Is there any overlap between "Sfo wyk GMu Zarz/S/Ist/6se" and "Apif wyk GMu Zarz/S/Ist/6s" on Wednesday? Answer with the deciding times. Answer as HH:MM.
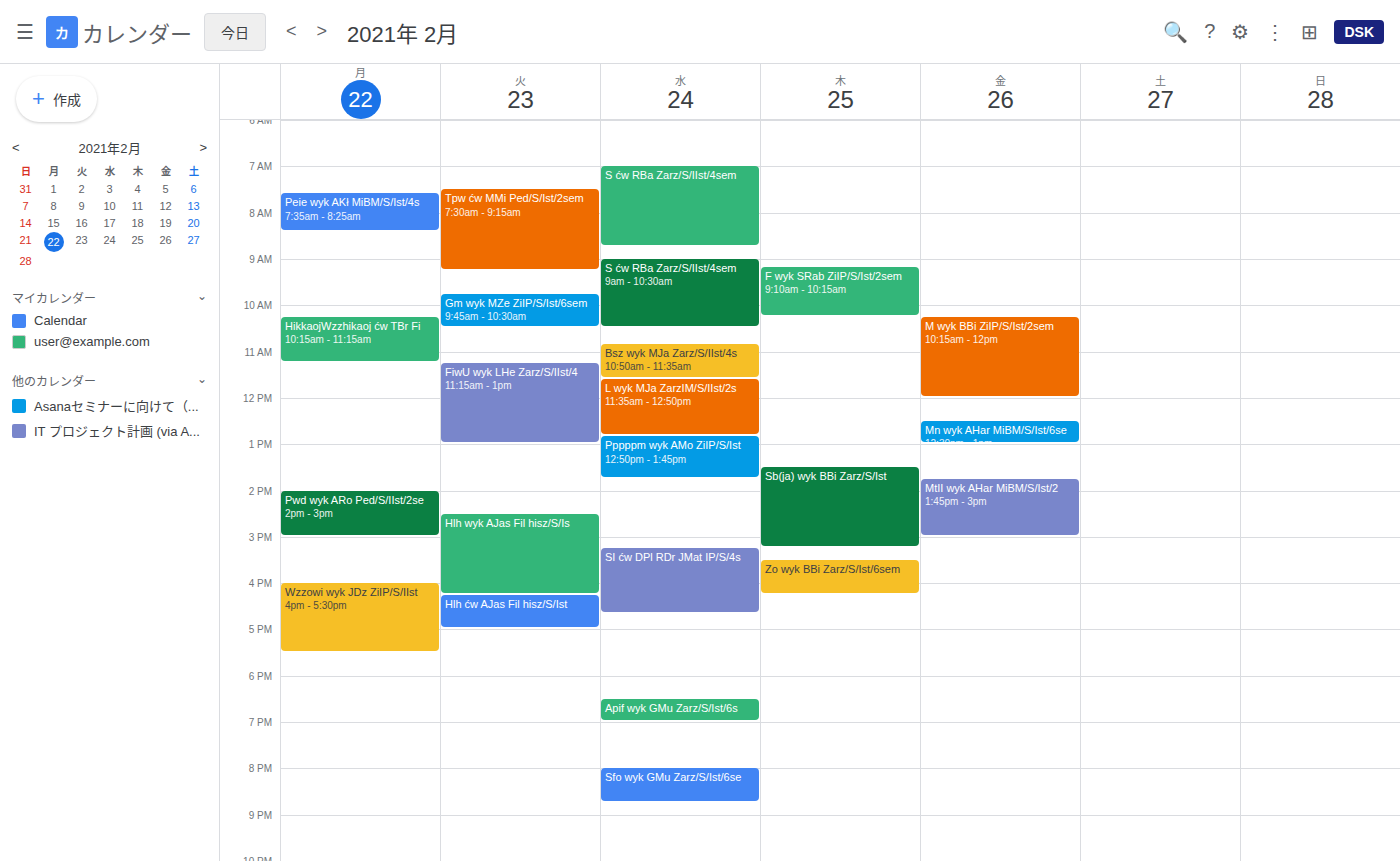
"Apif wyk GMu Zarz/S/Ist/6s" ends at 19:00 and "Sfo wyk GMu Zarz/S/Ist/6se" starts at 20:00 -- no overlap.